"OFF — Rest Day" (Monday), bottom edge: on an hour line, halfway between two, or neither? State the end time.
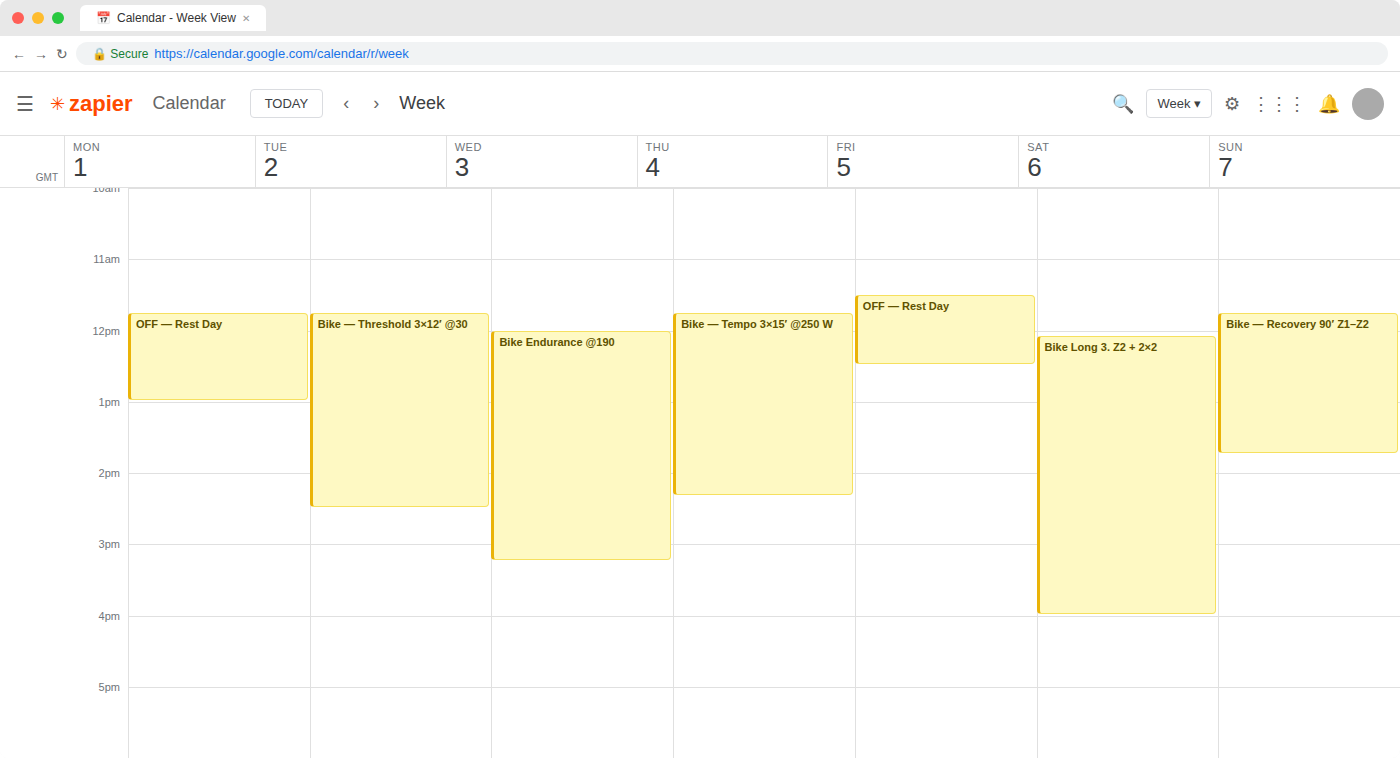
1:00 PM -- exactly on the 1 PM line.